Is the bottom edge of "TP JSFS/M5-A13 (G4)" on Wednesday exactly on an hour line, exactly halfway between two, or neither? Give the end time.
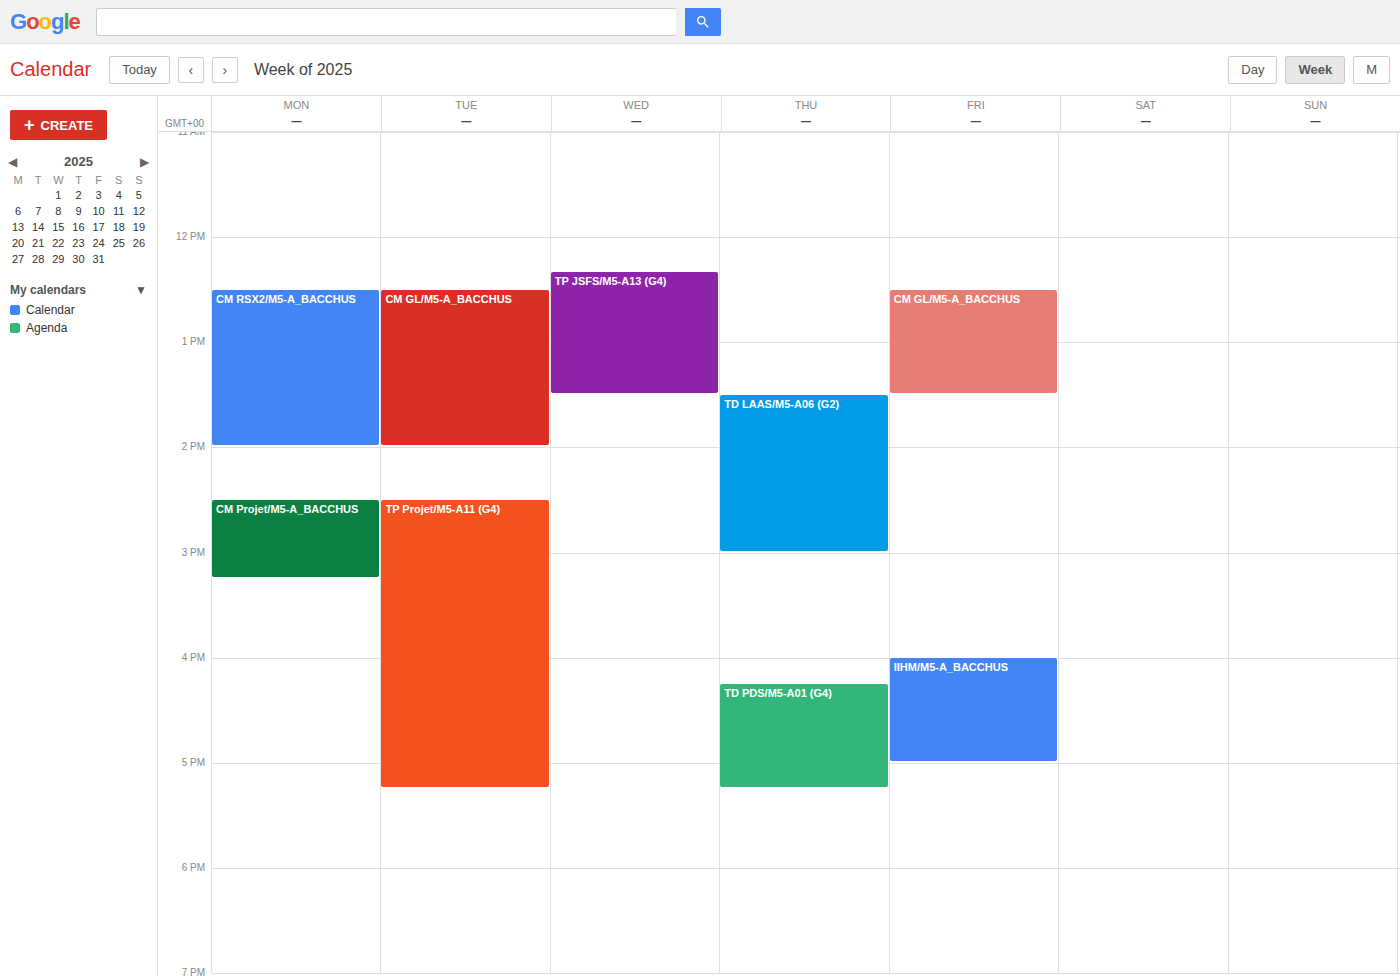
1:30 PM -- halfway between the 1 PM and 2 PM lines.